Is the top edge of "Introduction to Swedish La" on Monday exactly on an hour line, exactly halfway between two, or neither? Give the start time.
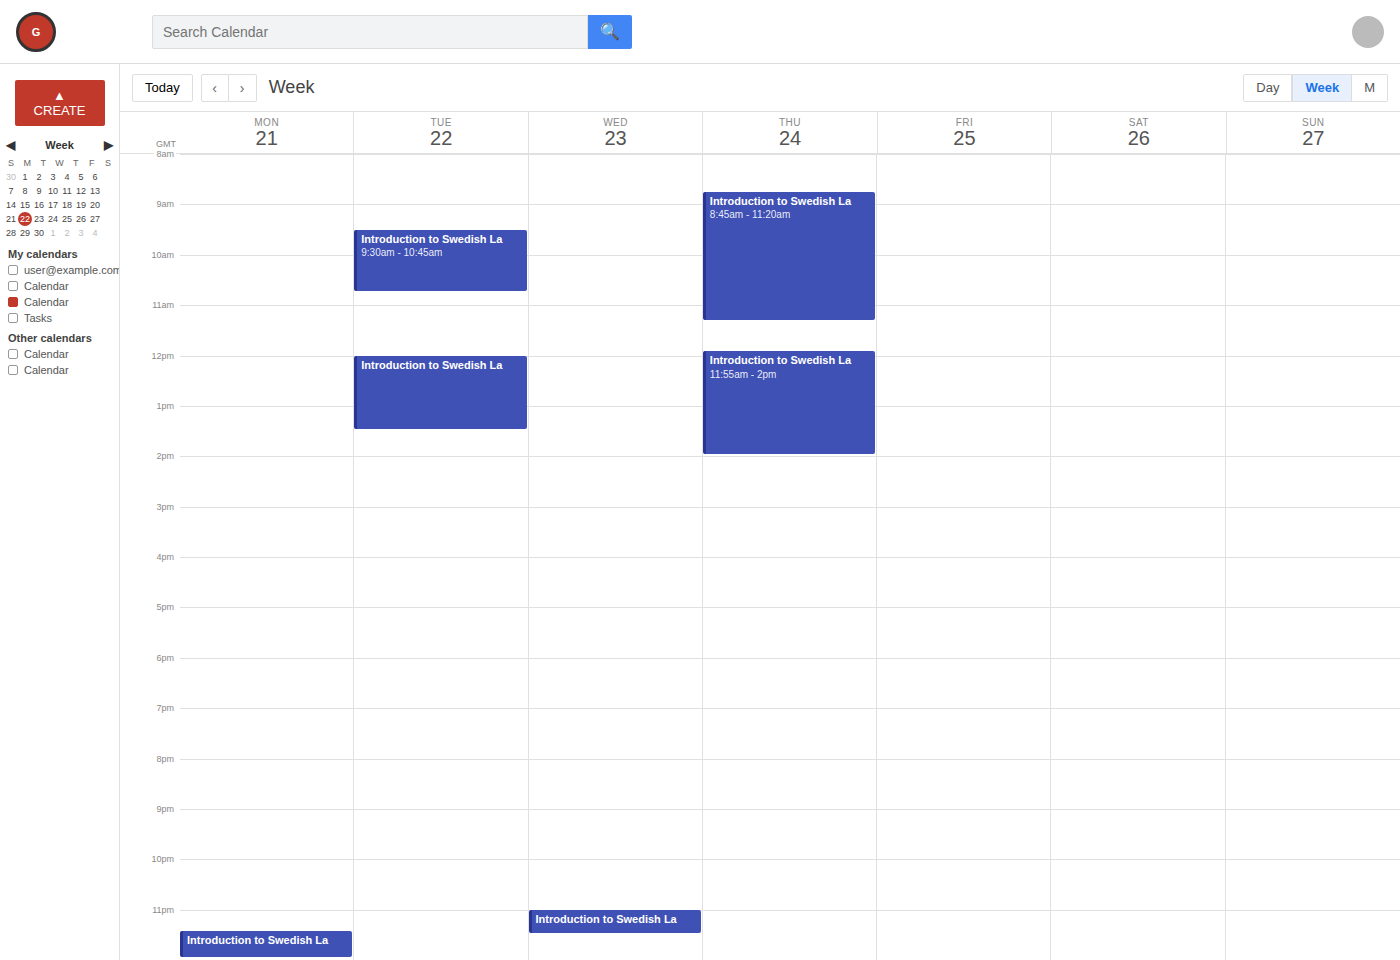
11:25 PM -- neither: 25 minutes below the 11 PM line and 35 minutes above the 12 AM line.